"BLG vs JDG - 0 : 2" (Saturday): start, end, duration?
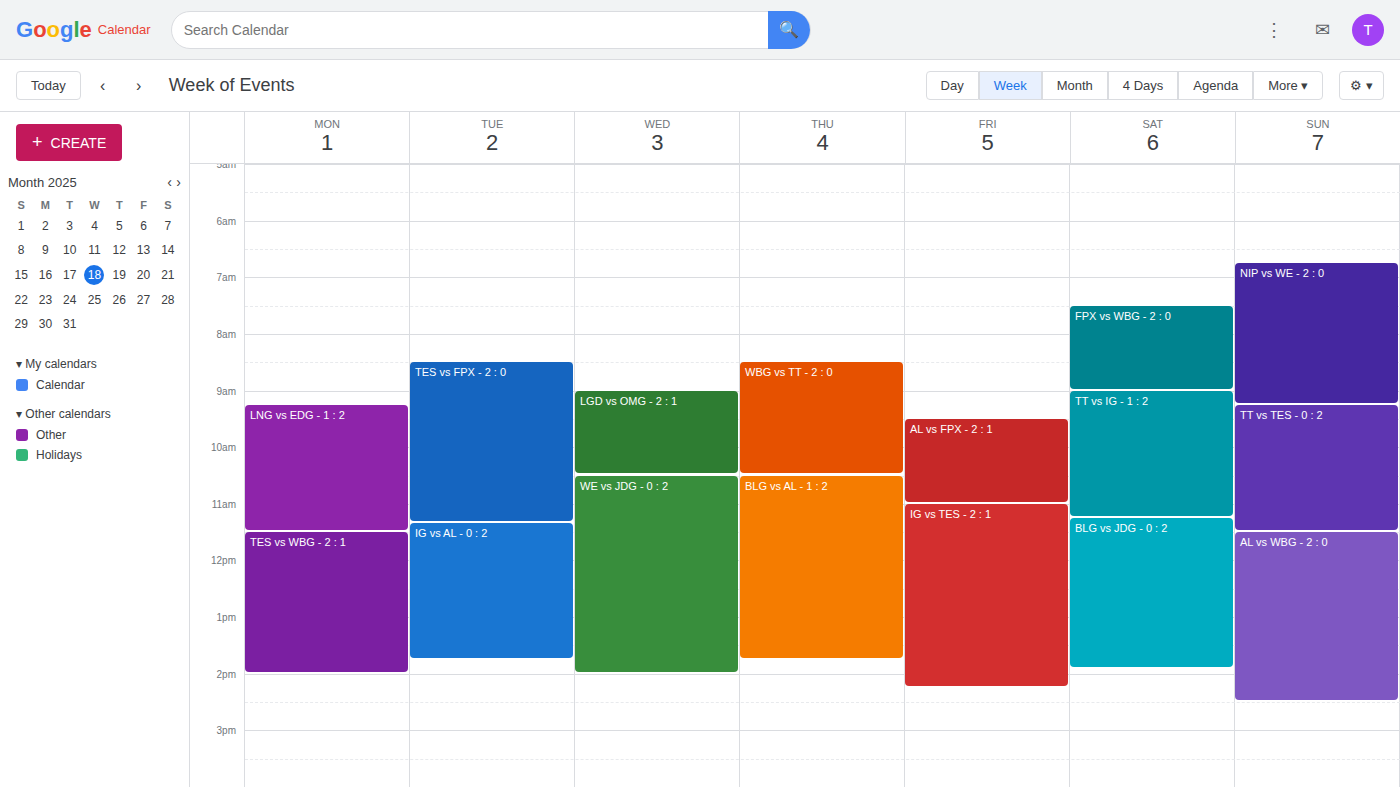
11:15 to 13:55, 2 hours 40 minutes